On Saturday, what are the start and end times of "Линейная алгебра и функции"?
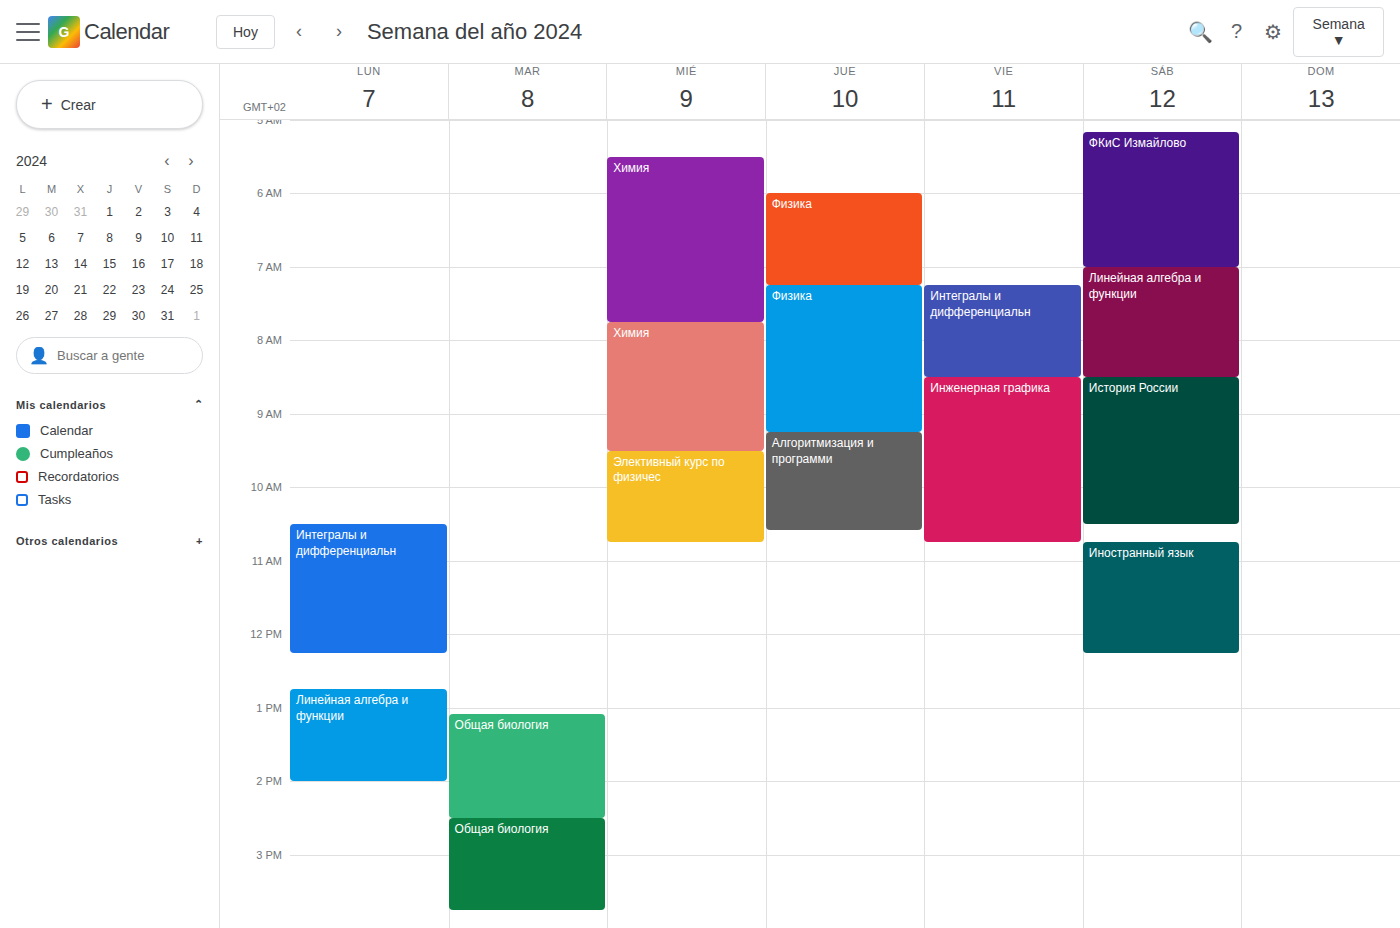
7:00 AM to 8:30 AM